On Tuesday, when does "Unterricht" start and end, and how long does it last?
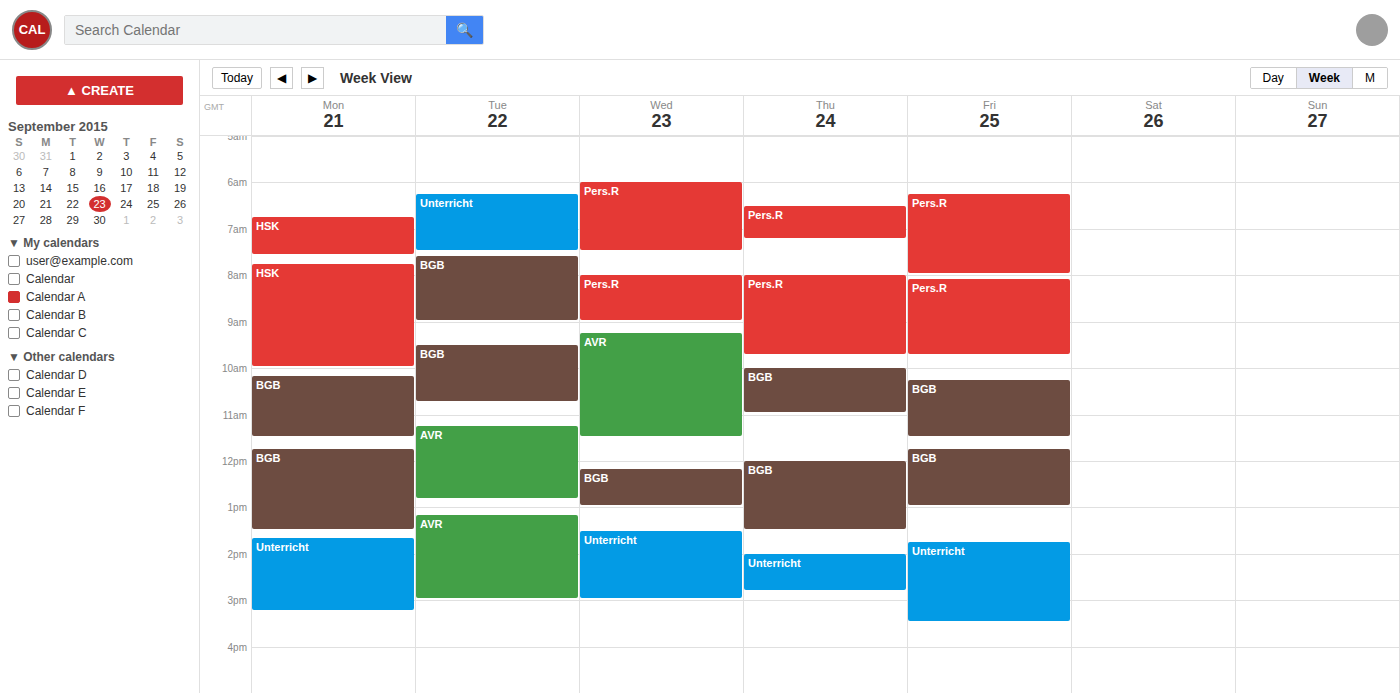
6:15 AM to 7:30 AM, 1 hour 15 minutes